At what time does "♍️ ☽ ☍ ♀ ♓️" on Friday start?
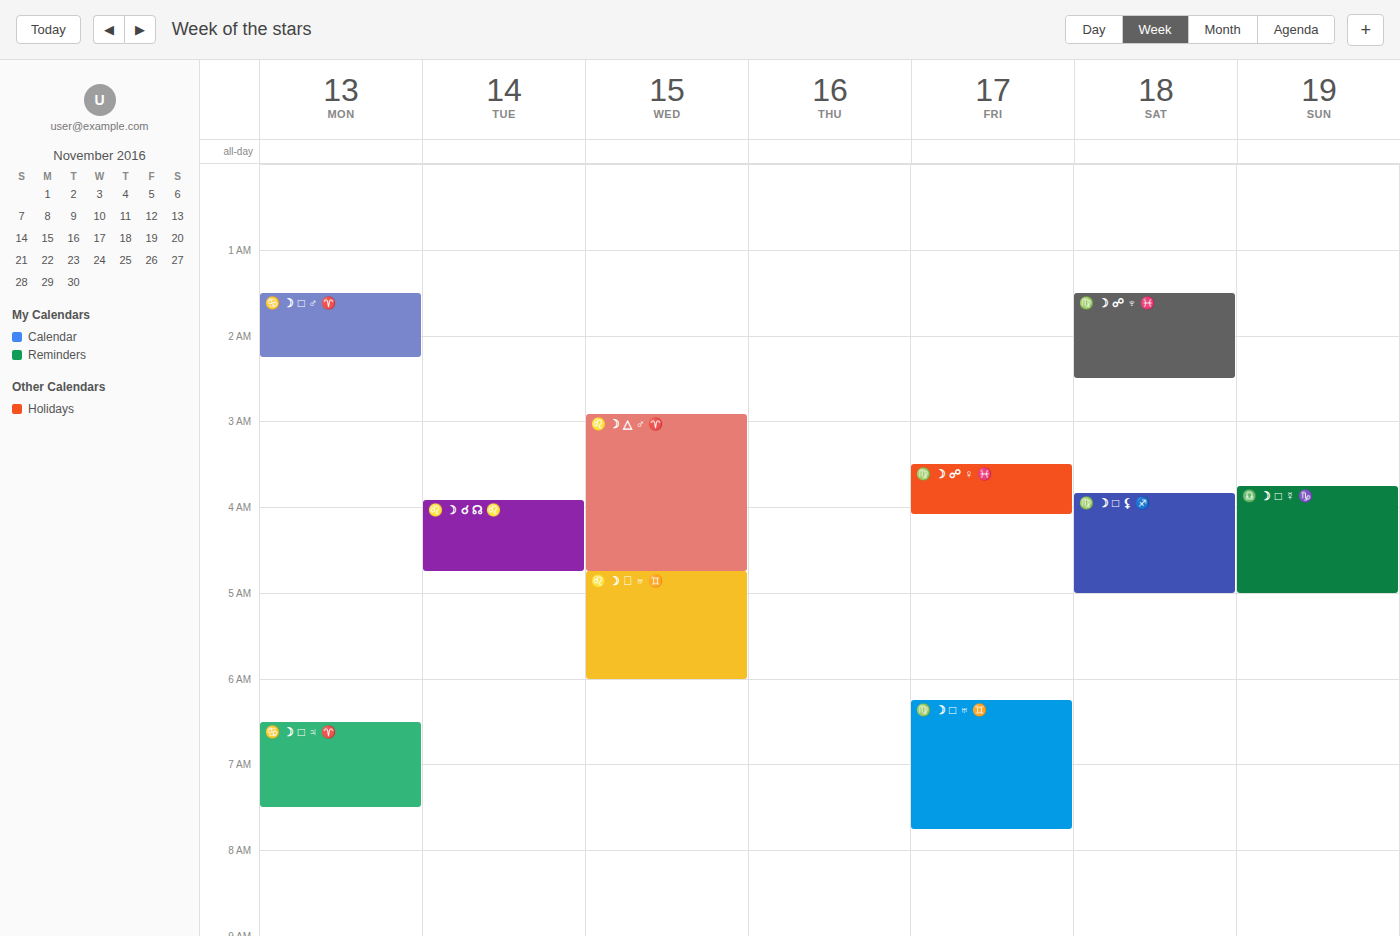
3:30 AM